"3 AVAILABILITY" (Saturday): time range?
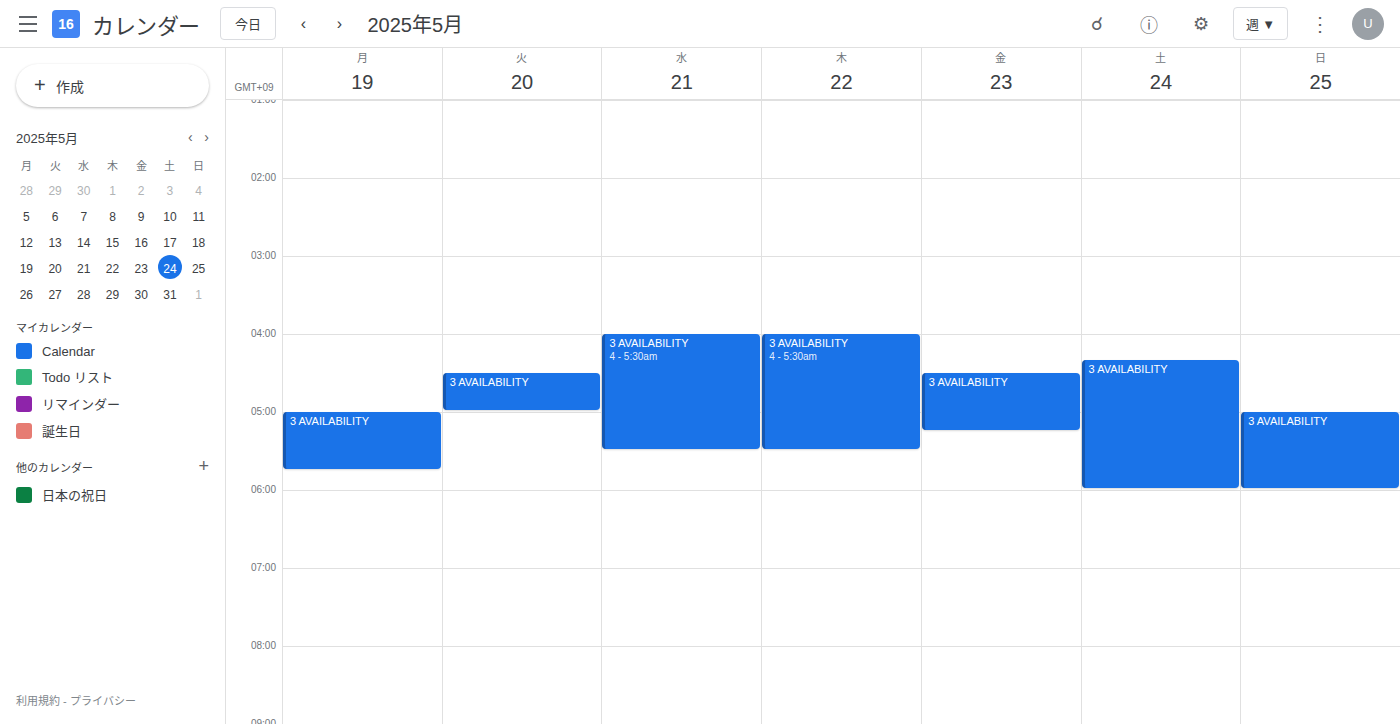
4:20 AM to 6:00 AM